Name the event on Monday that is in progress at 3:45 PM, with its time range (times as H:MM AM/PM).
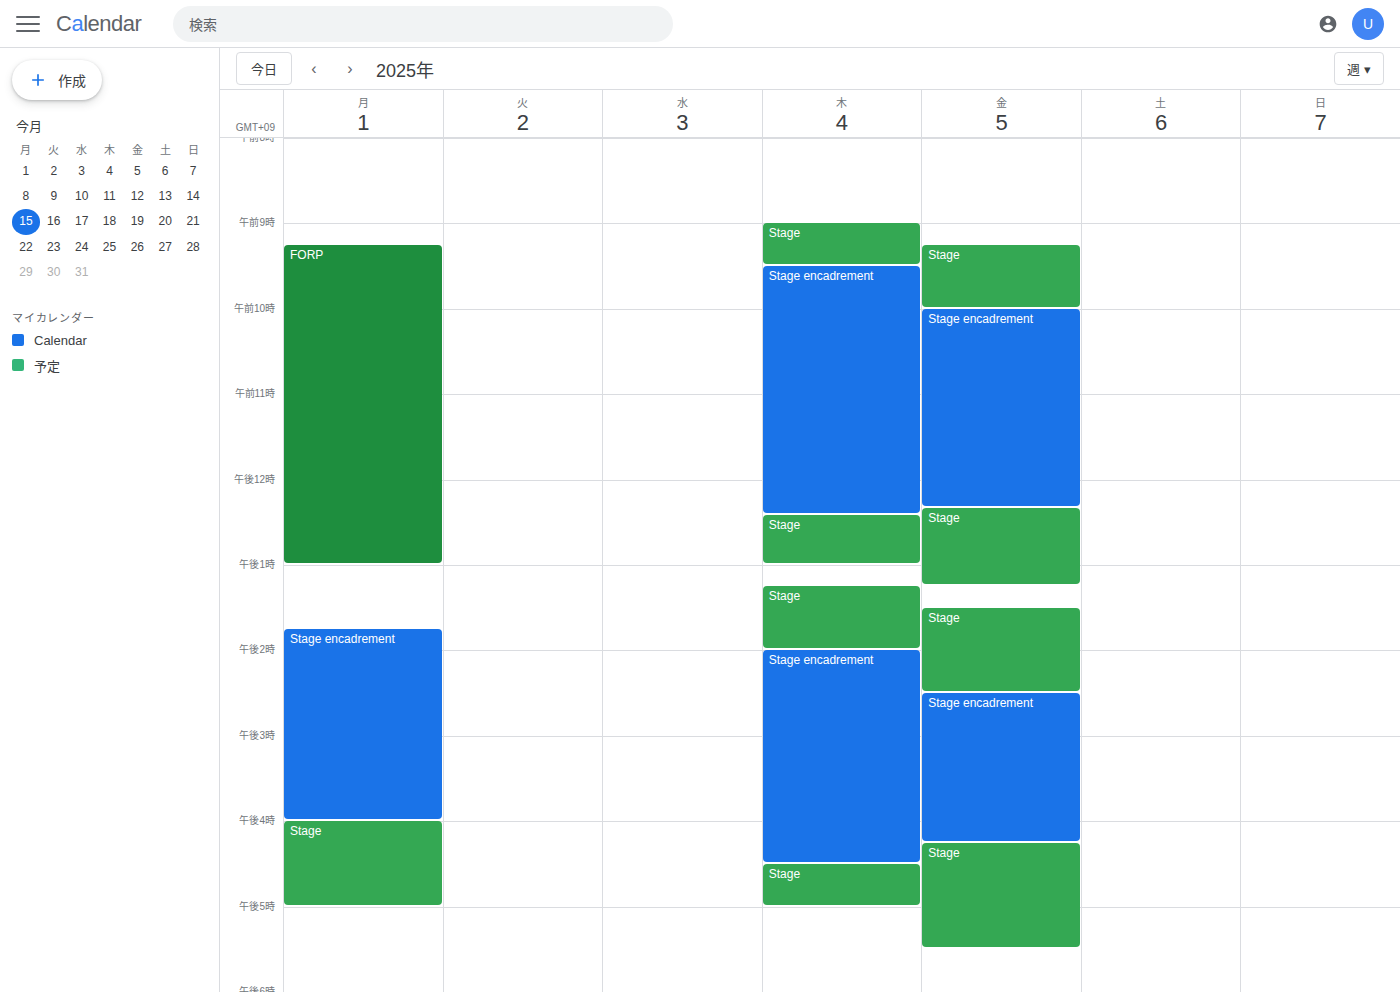
"Stage encadrement", 1:45 PM to 4:00 PM